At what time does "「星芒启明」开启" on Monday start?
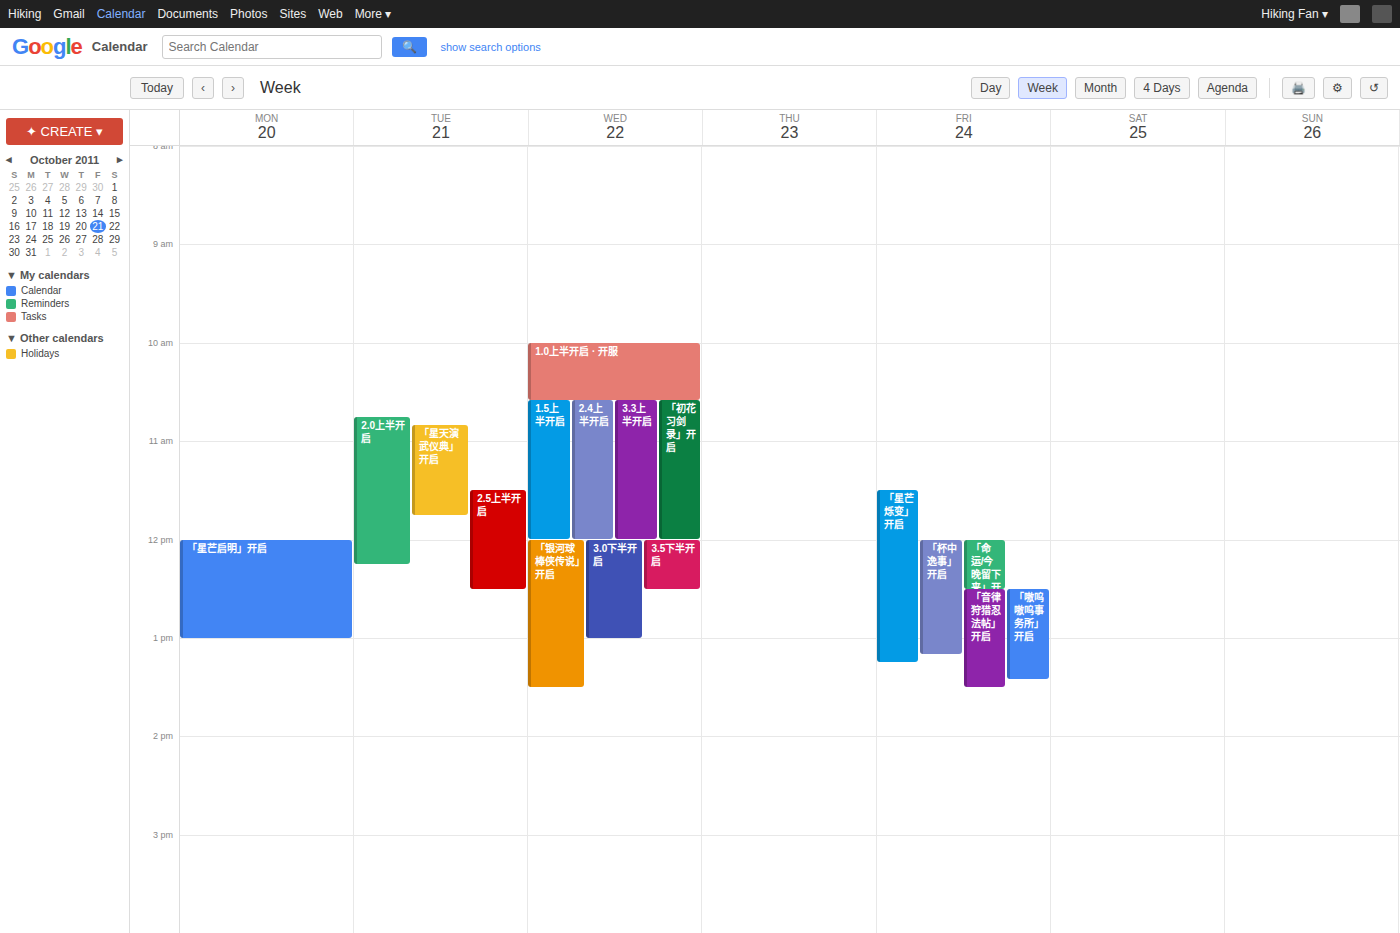
12:00 PM